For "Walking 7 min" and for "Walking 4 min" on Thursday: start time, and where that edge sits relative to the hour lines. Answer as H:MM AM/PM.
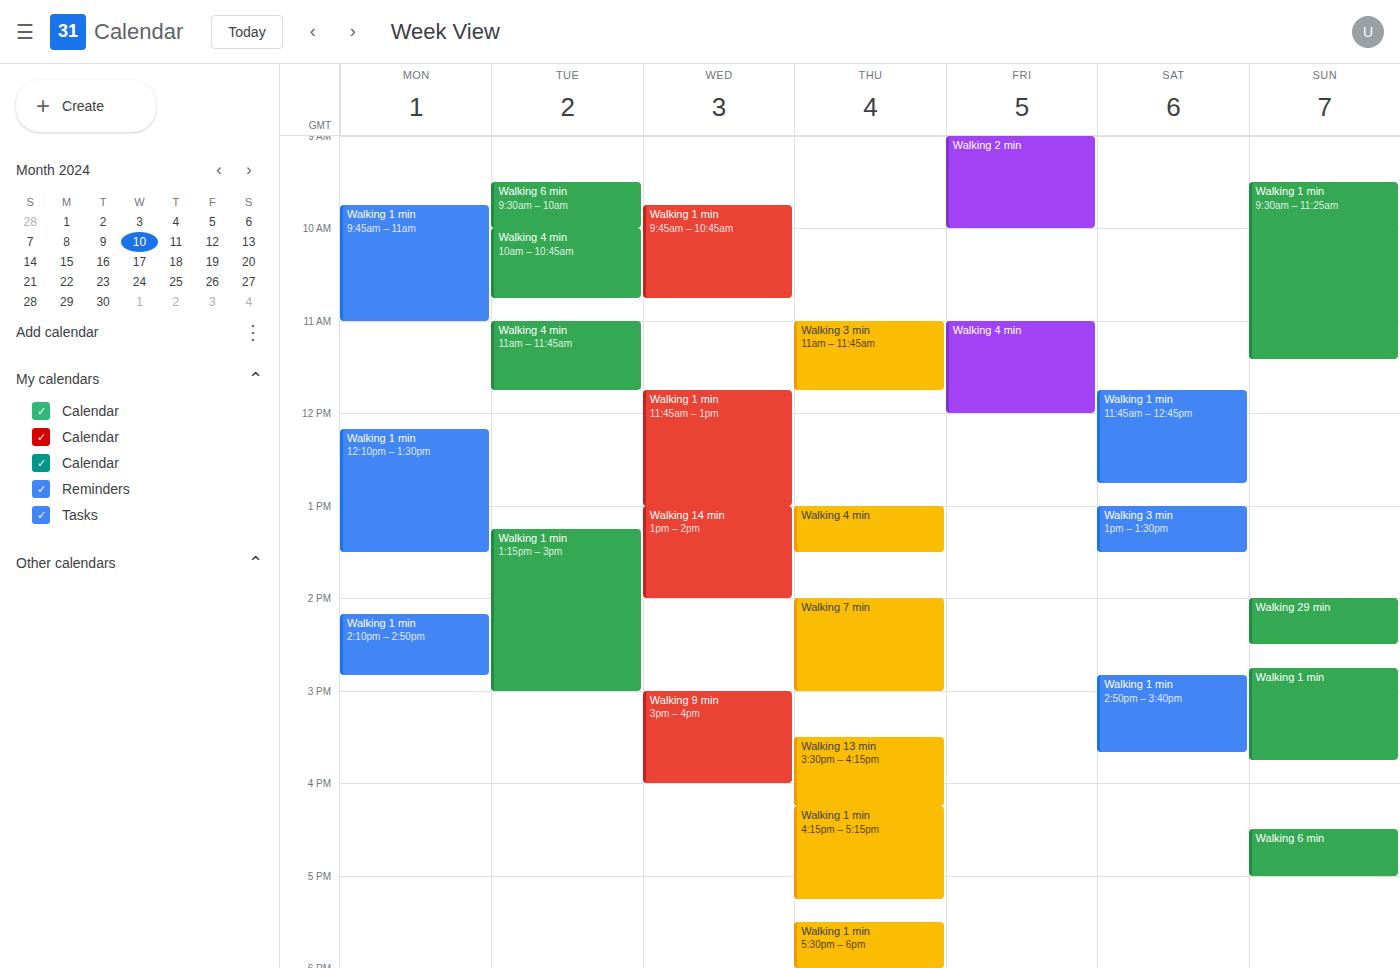
"Walking 7 min": 2:00 PM, exactly on the 2 PM line. "Walking 4 min": 1:00 PM, exactly on the 1 PM line.